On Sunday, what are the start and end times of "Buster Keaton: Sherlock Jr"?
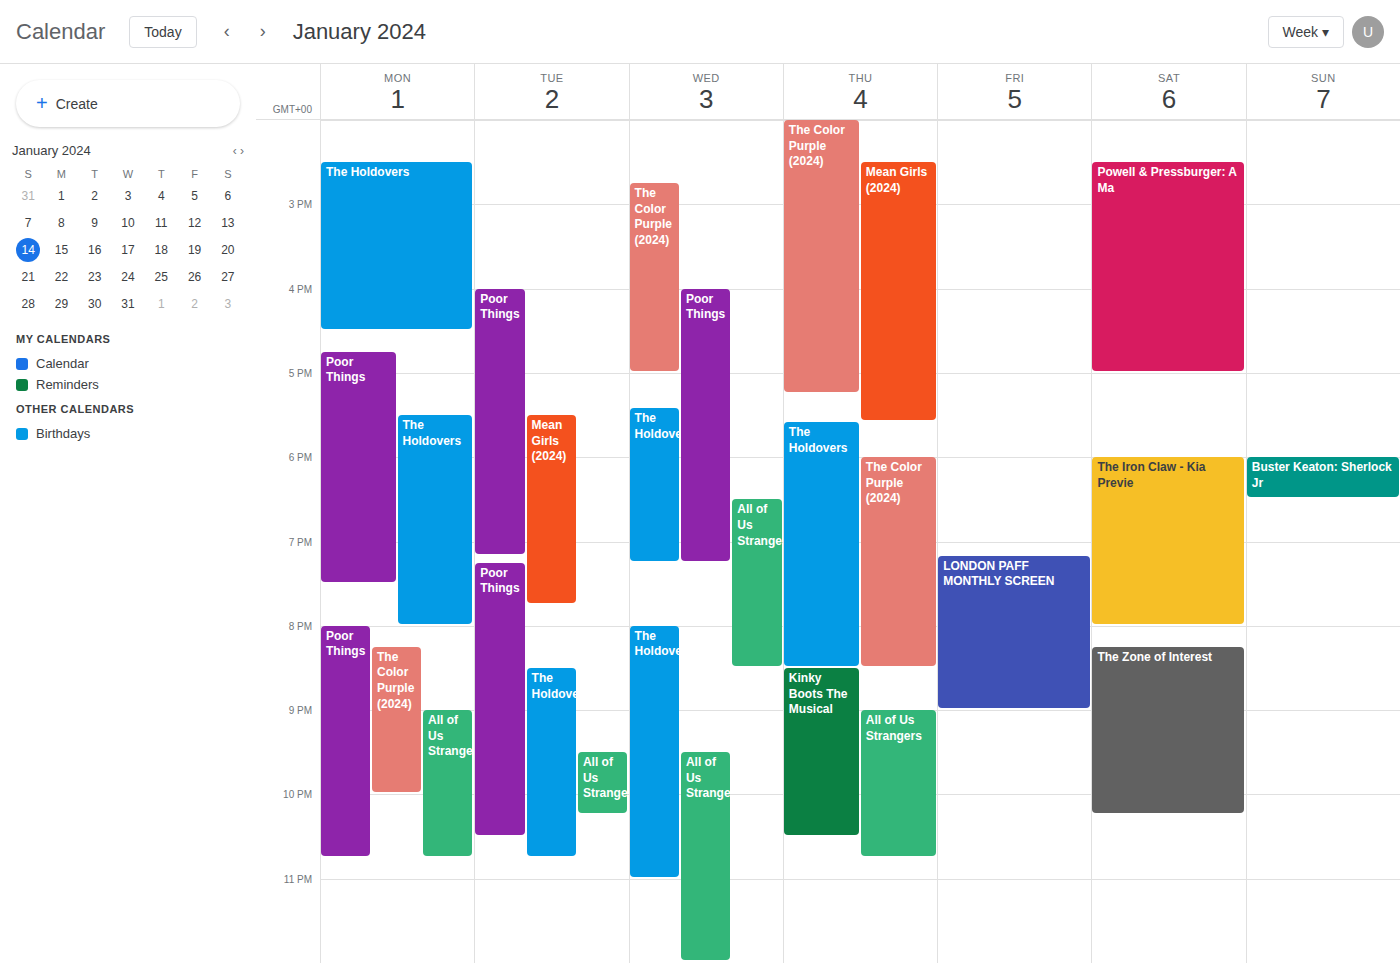
6:00 PM to 6:30 PM